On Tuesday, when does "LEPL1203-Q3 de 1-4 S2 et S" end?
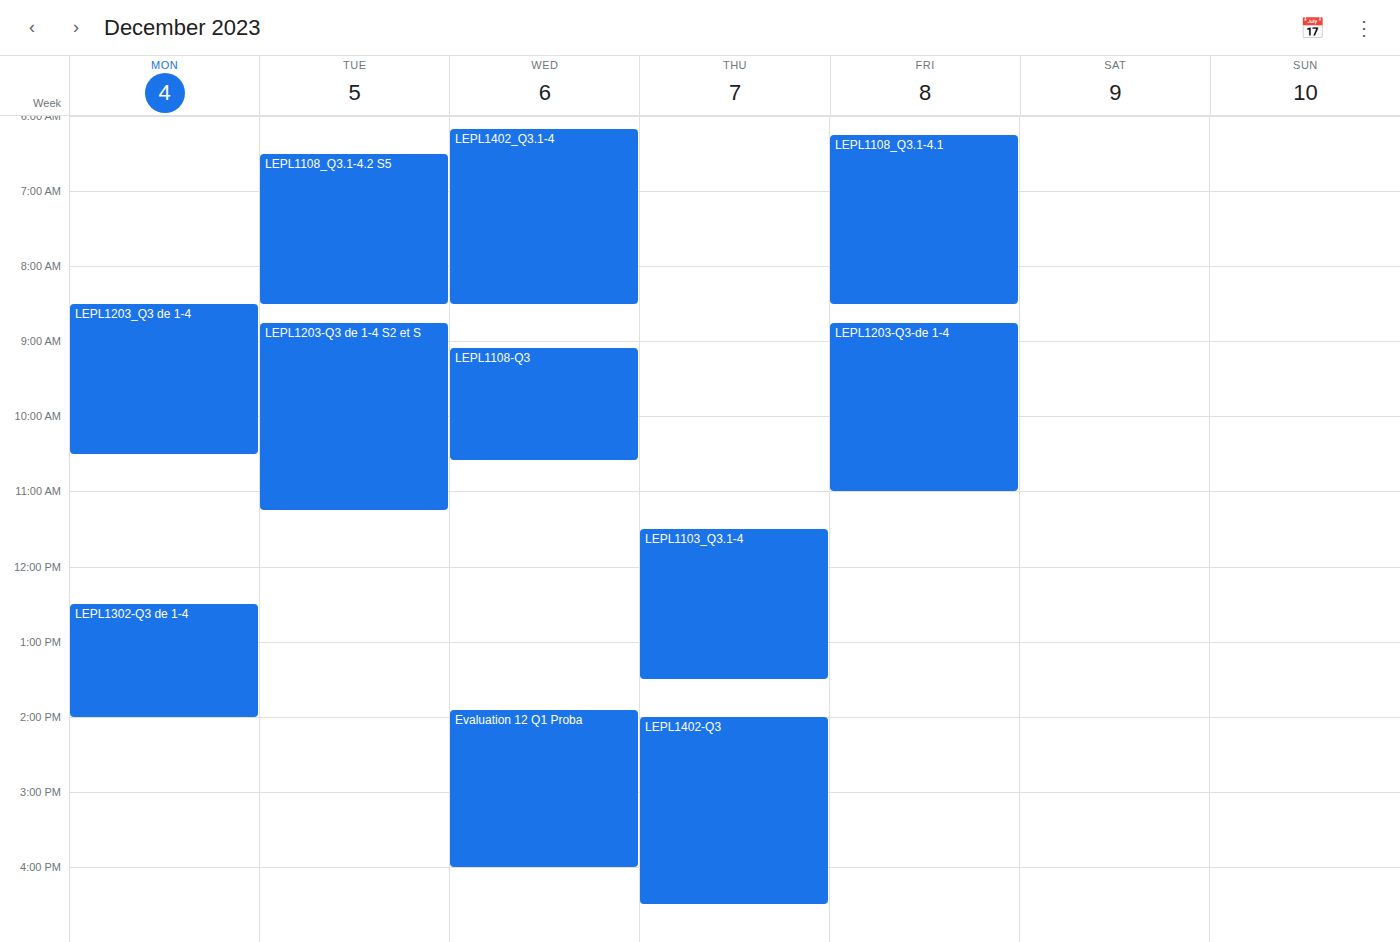
11:15 AM